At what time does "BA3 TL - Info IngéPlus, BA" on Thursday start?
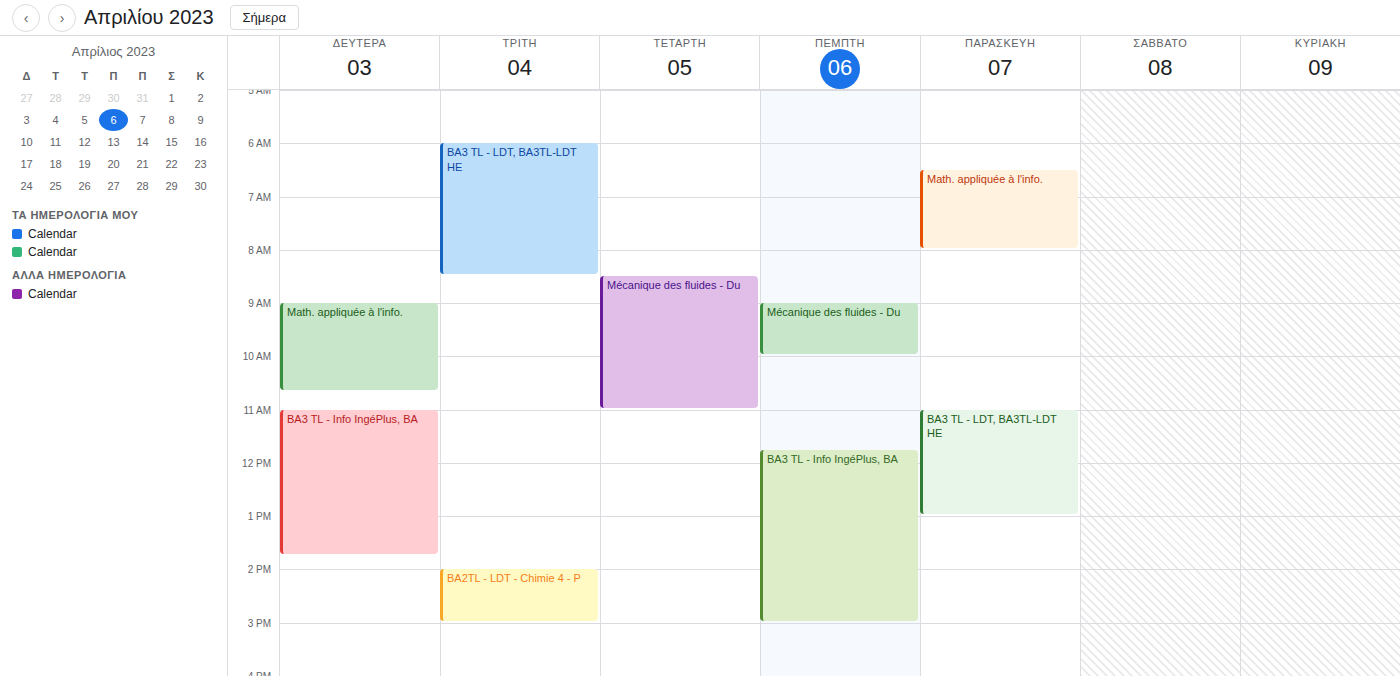
11:45